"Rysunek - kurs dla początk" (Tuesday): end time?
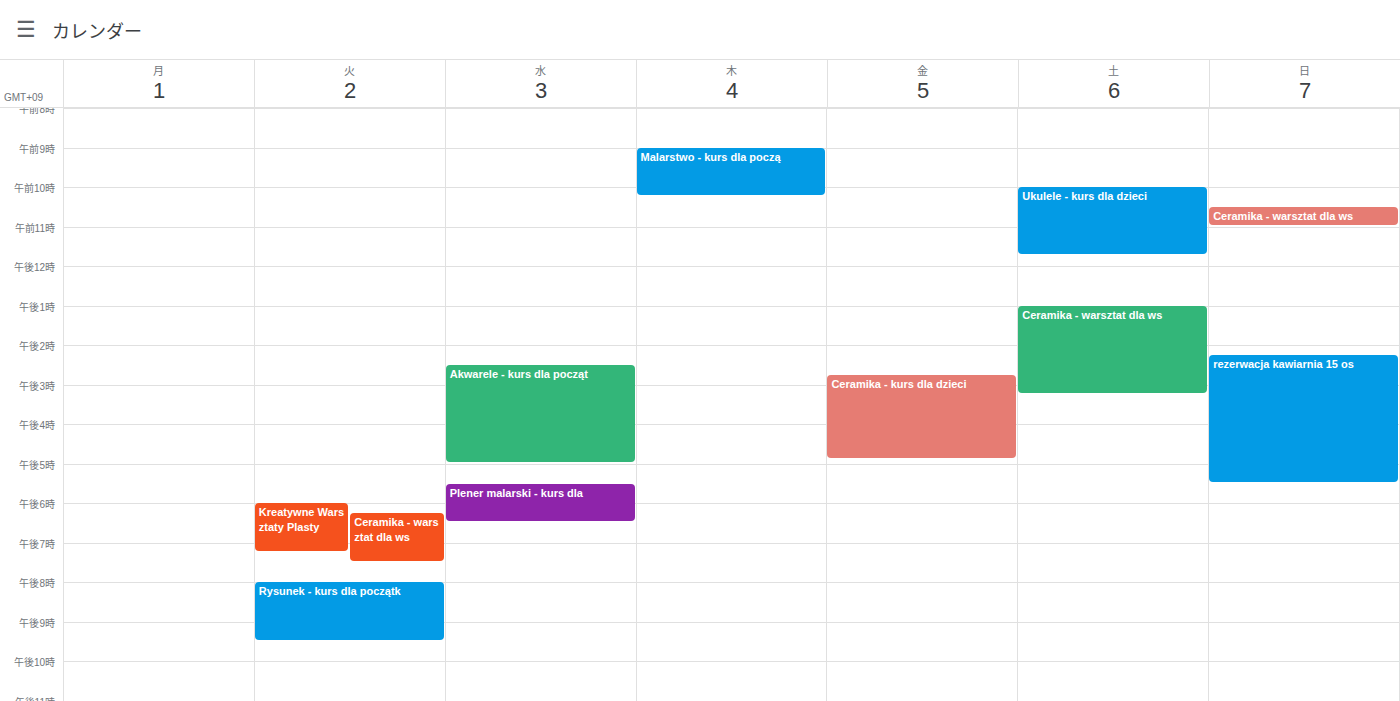
9:30 PM